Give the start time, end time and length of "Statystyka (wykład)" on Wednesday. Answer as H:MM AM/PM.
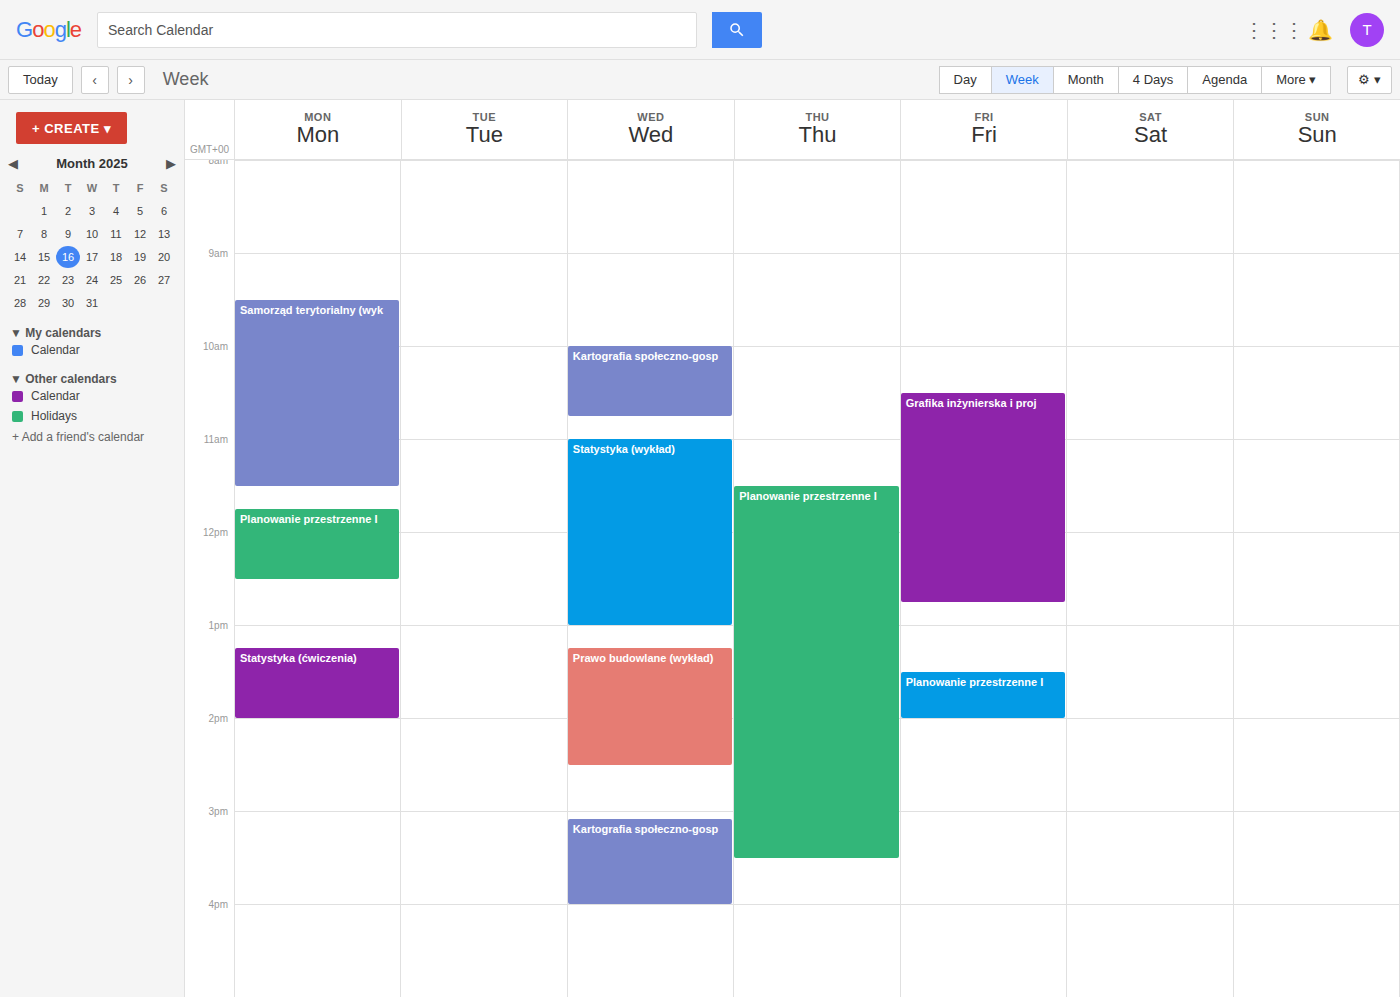
11:00 AM to 1:00 PM, 2 hours